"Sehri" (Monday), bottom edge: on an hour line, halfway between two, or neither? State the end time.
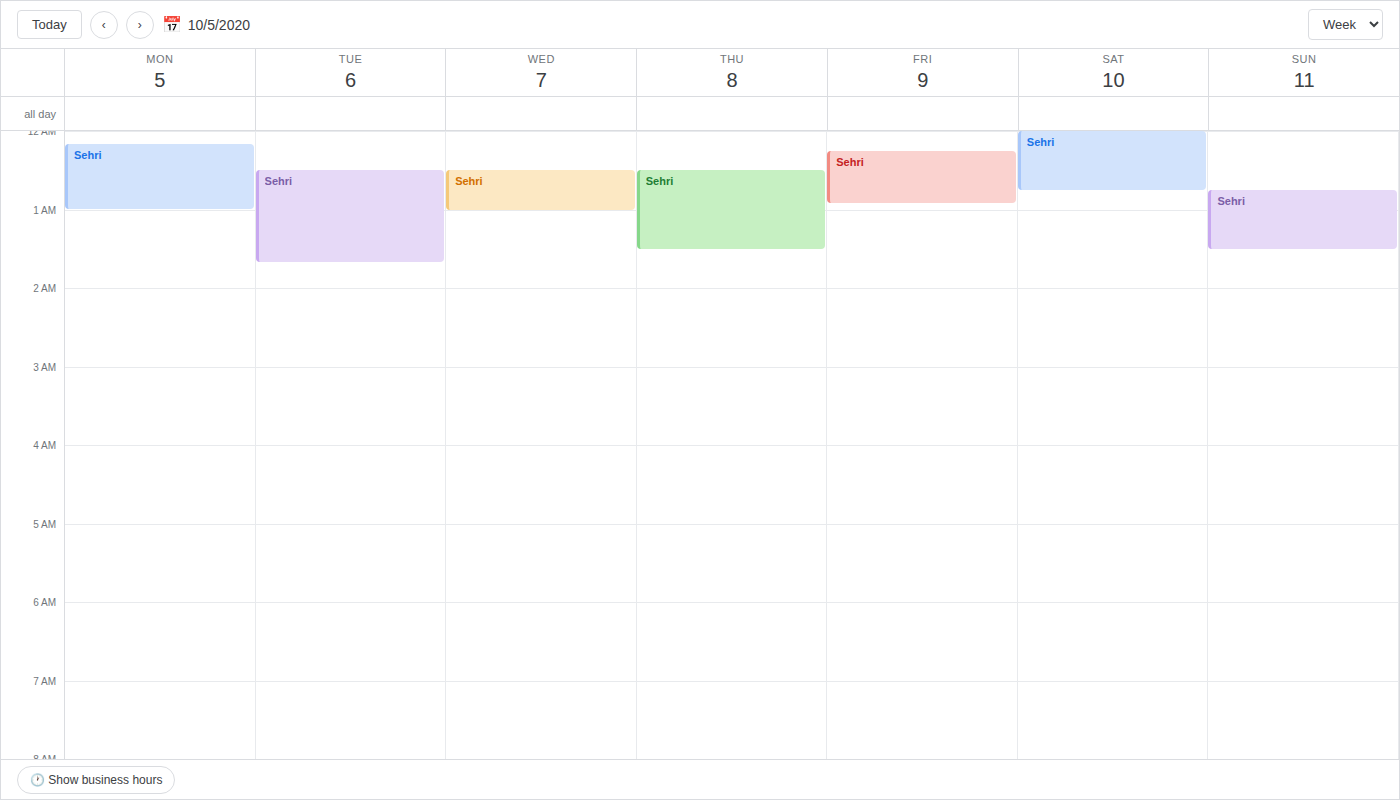
1:00 AM -- exactly on the 1 AM line.